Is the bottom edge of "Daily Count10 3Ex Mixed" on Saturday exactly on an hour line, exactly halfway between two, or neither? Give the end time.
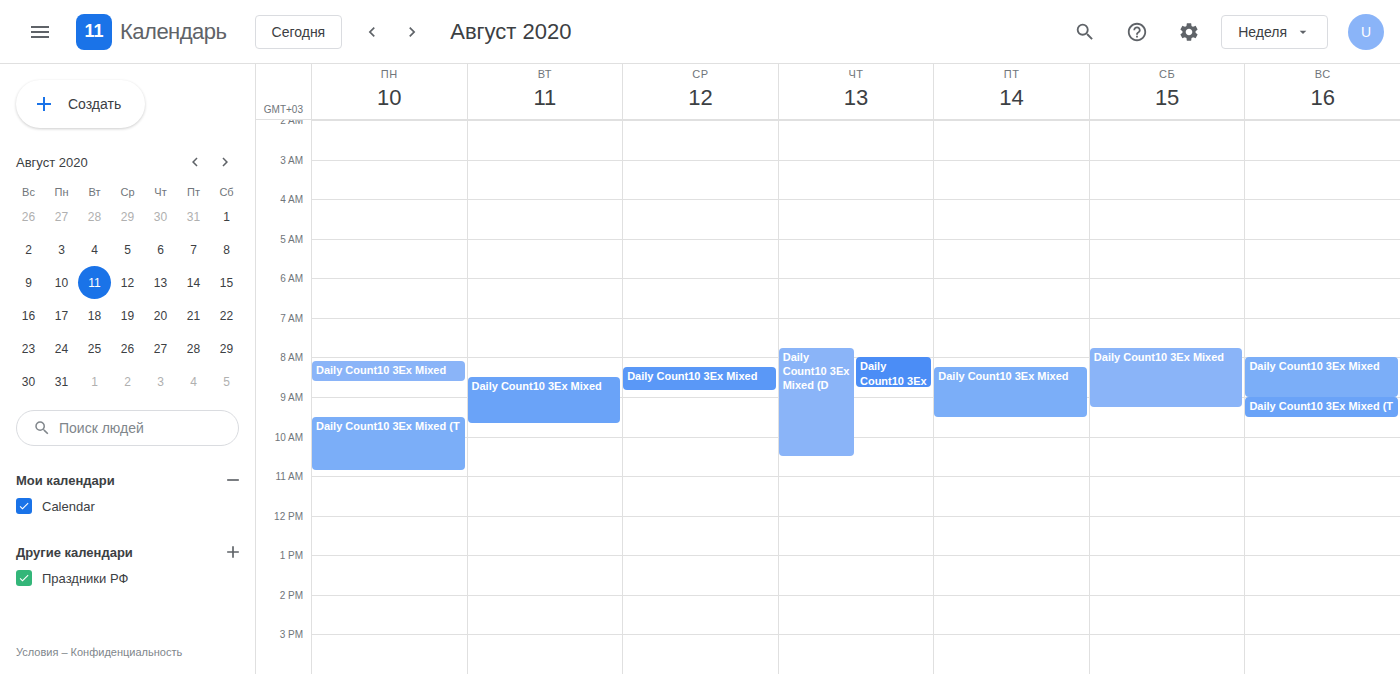
9:15 AM -- neither: a quarter of the way from the 9 AM line to the 10 AM line.